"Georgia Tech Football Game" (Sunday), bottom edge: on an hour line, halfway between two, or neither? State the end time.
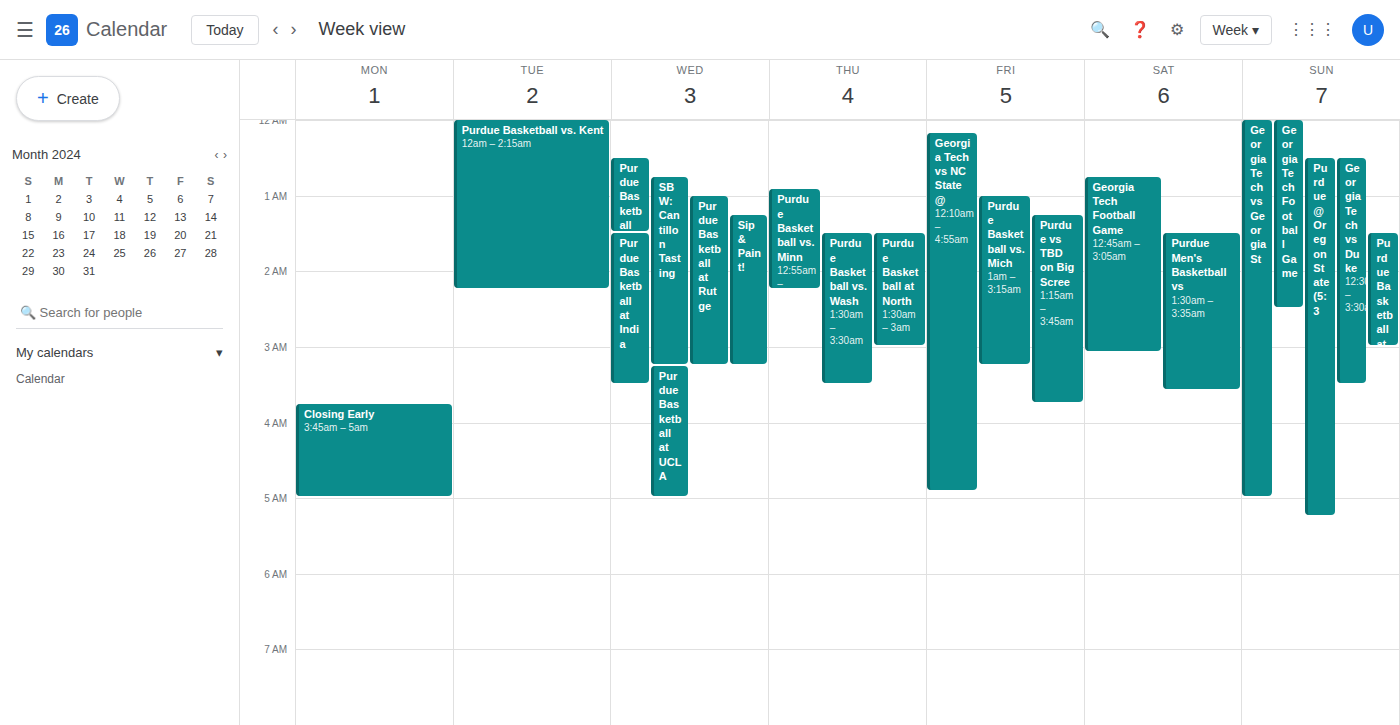
2:30 AM -- halfway between the 2 AM and 3 AM lines.